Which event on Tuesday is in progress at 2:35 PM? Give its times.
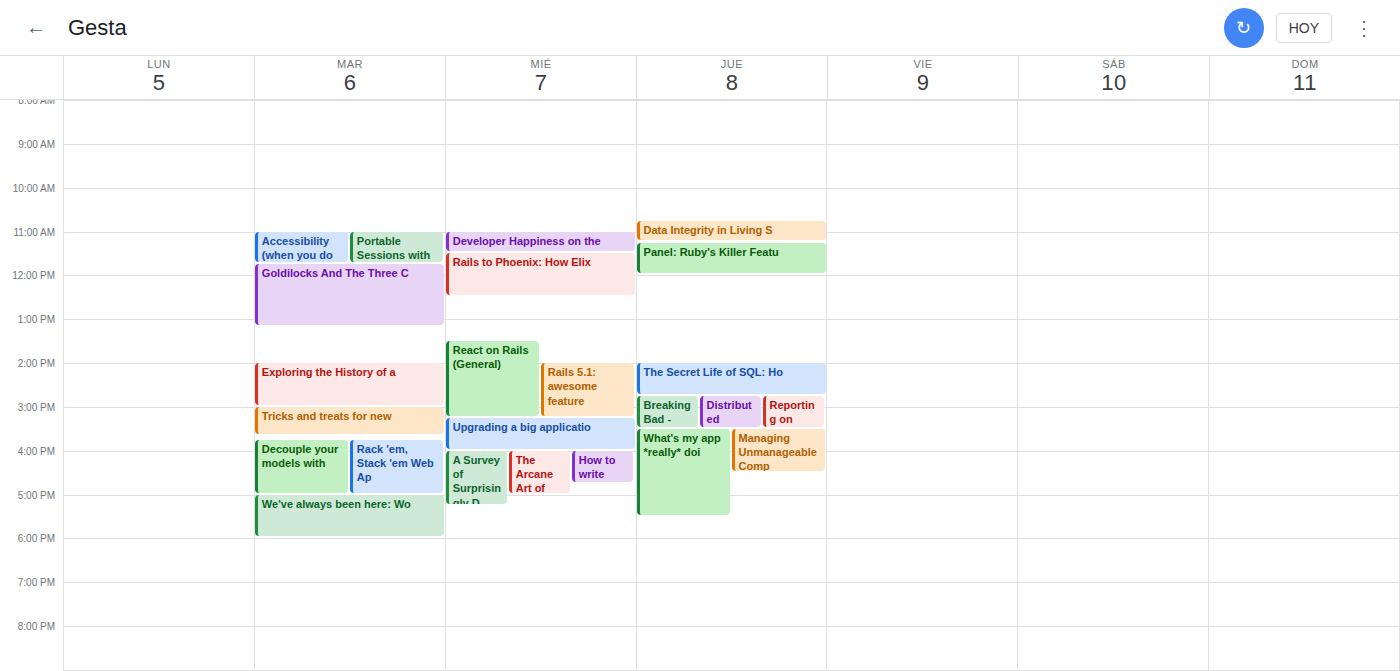
"Exploring the History of a", 2:00 PM to 3:00 PM